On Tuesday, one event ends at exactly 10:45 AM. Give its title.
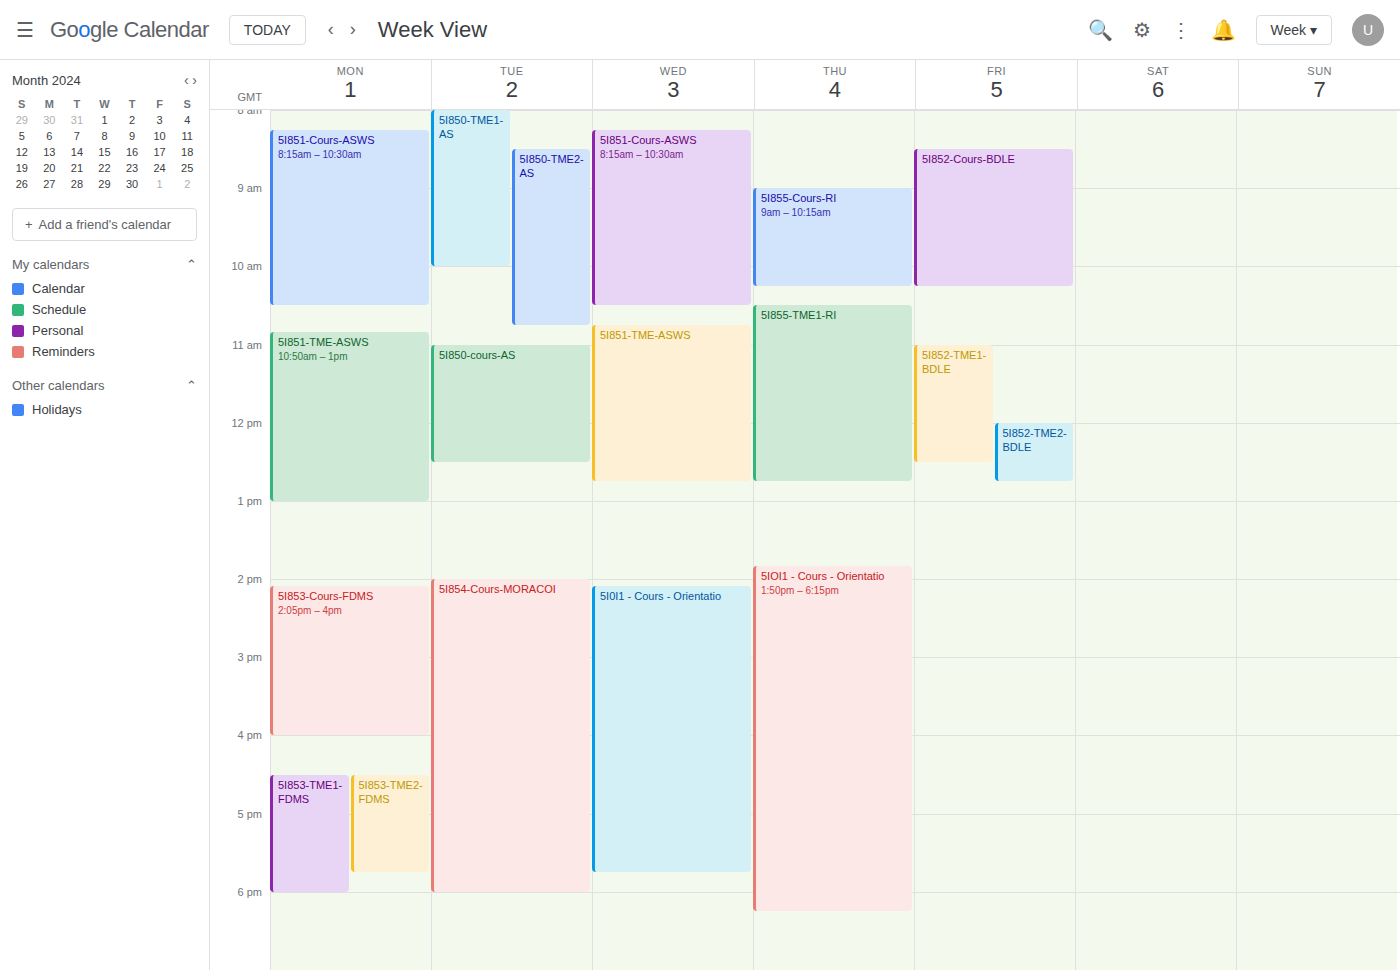
"5I850-TME2-AS"